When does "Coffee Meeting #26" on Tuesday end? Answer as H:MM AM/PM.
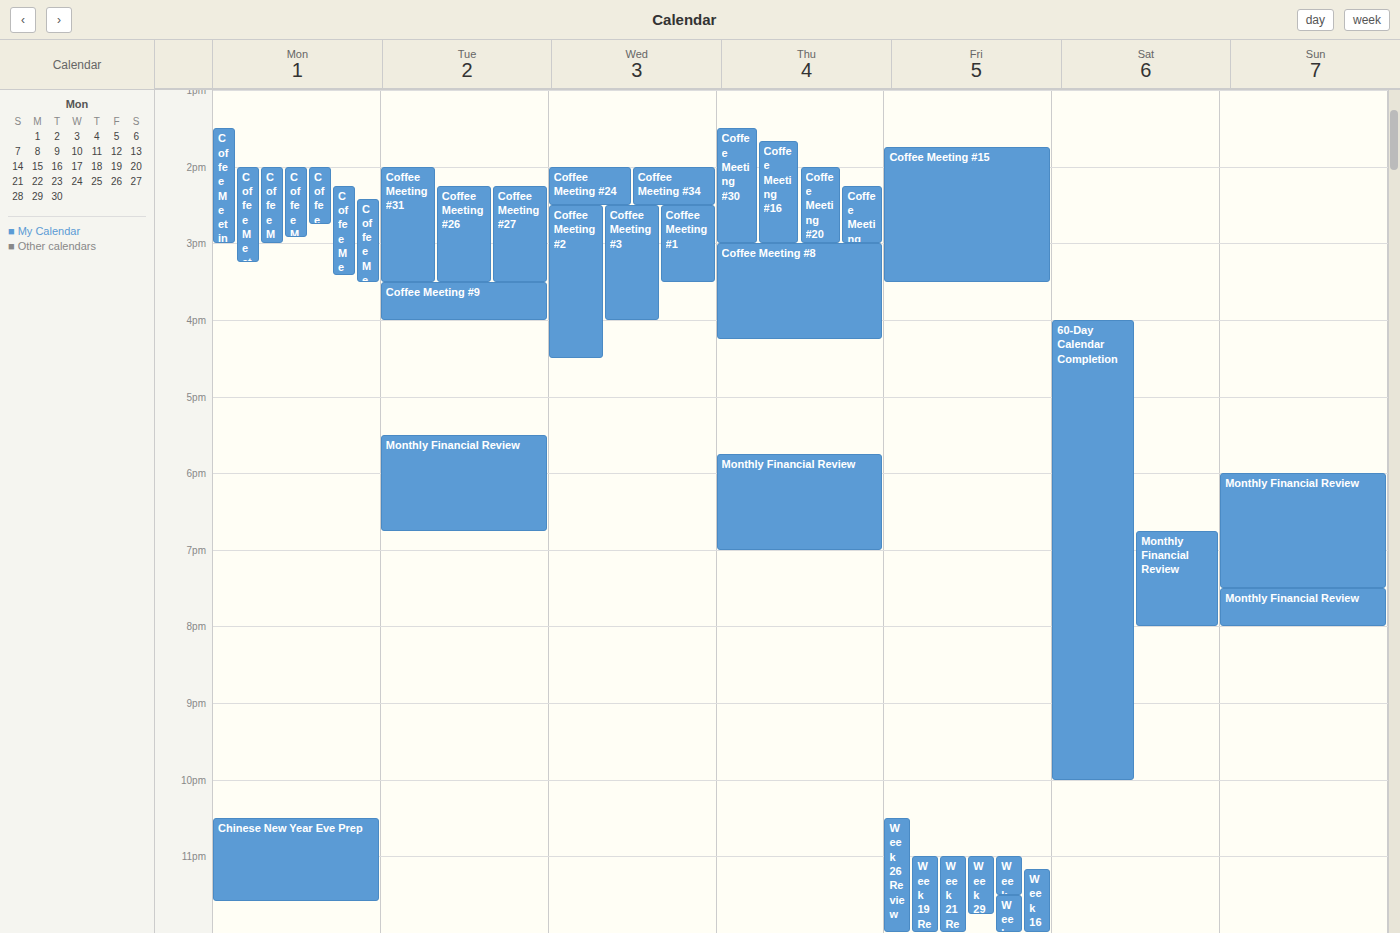
3:30 PM